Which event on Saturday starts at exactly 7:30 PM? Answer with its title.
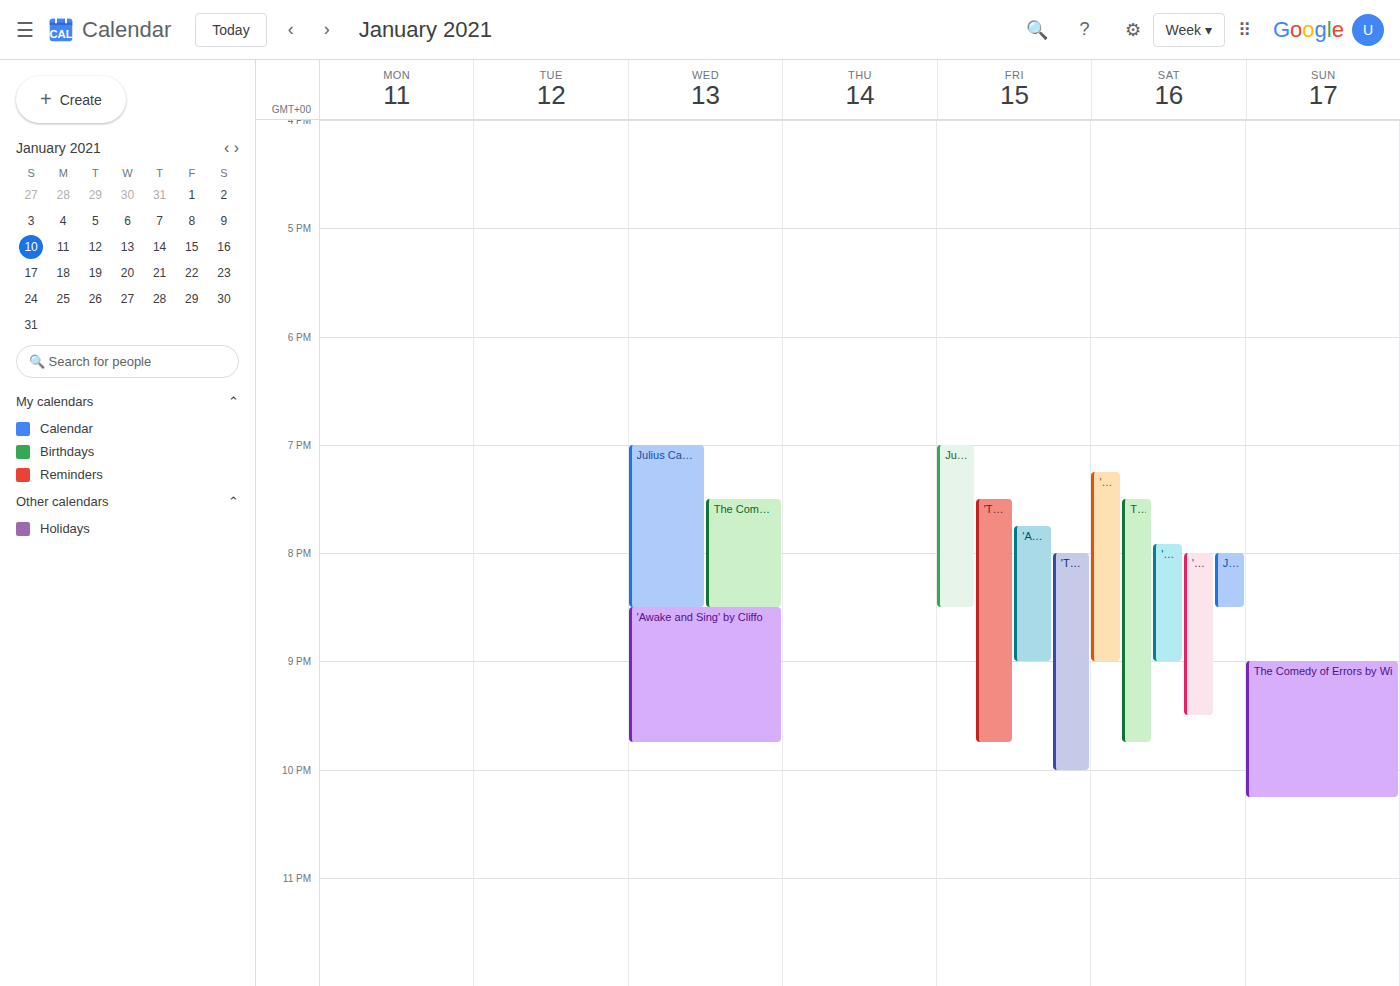
"The New New News! A Living"